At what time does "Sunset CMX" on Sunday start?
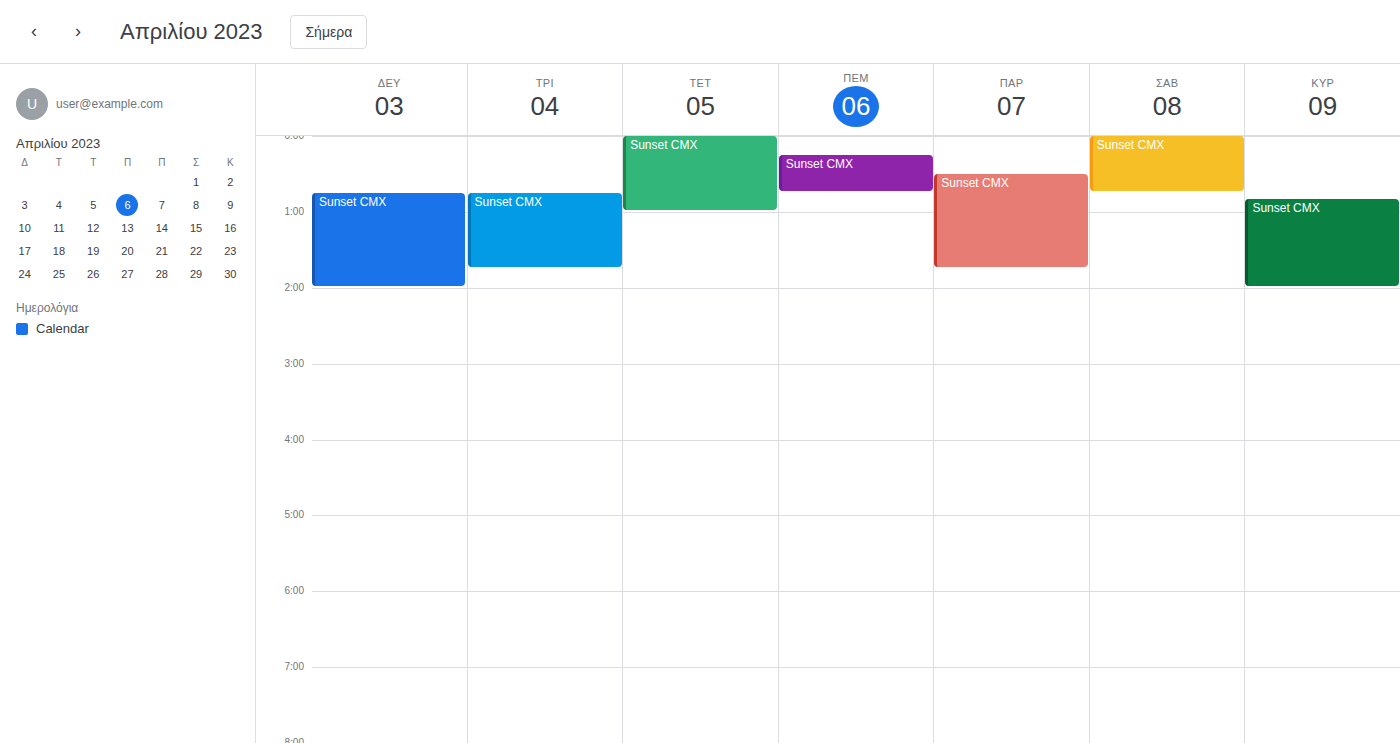
12:50 AM